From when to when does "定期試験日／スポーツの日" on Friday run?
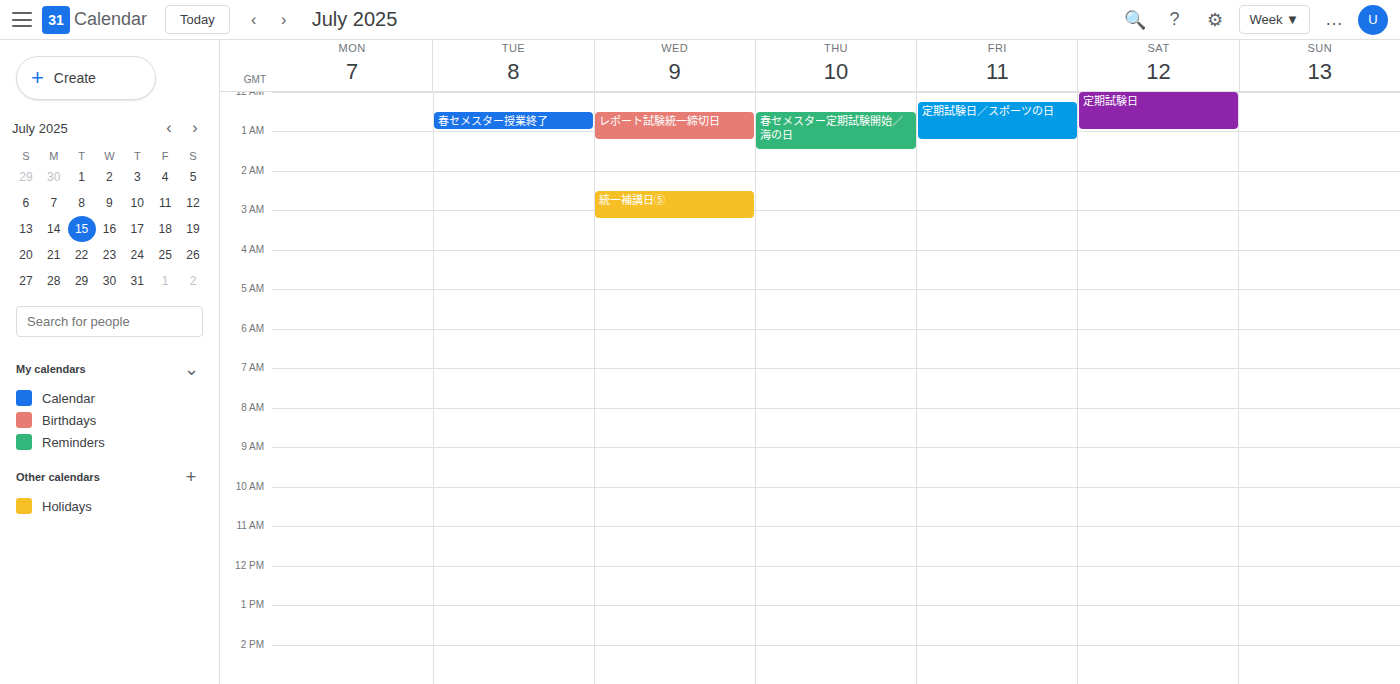
00:15 to 01:15